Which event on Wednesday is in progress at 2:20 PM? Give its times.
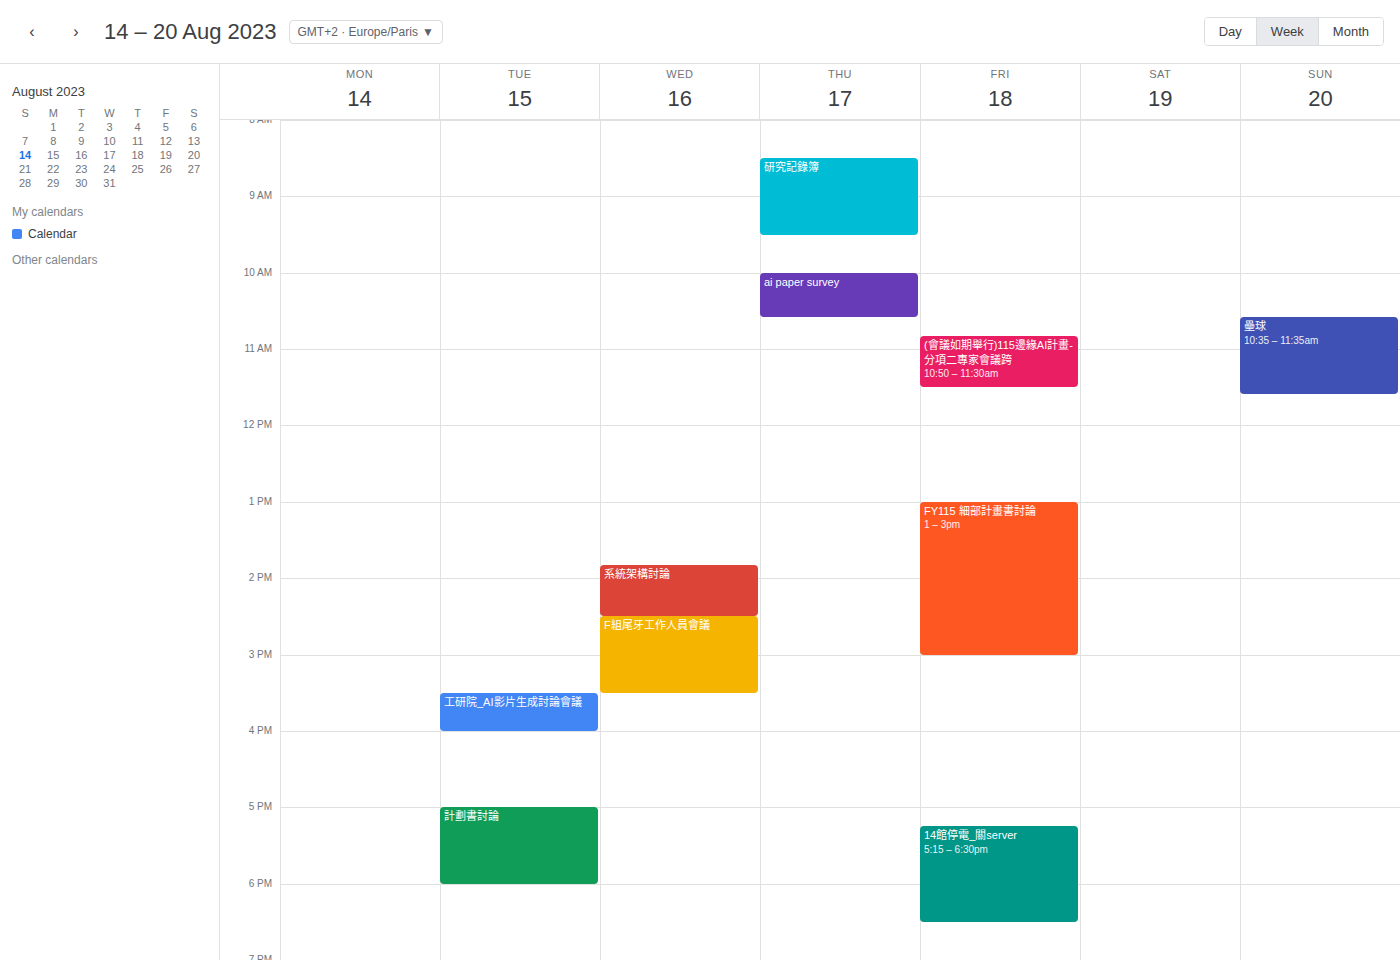
"系統架構討論", 1:50 PM to 2:30 PM